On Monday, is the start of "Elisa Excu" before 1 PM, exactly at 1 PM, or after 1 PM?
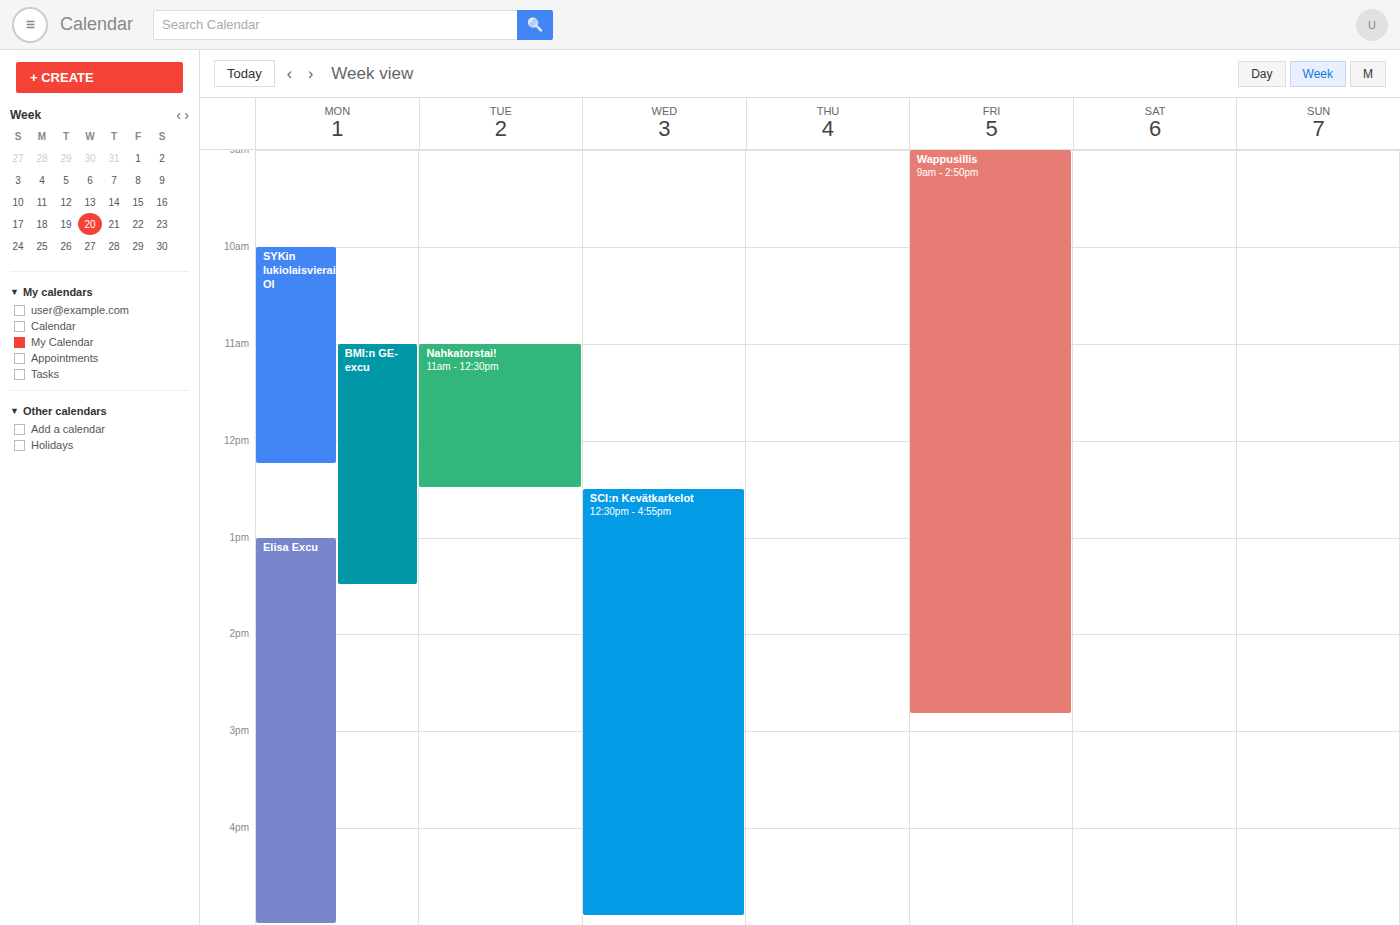
1:00 PM -- exactly at 1 PM, on the 1 PM line.